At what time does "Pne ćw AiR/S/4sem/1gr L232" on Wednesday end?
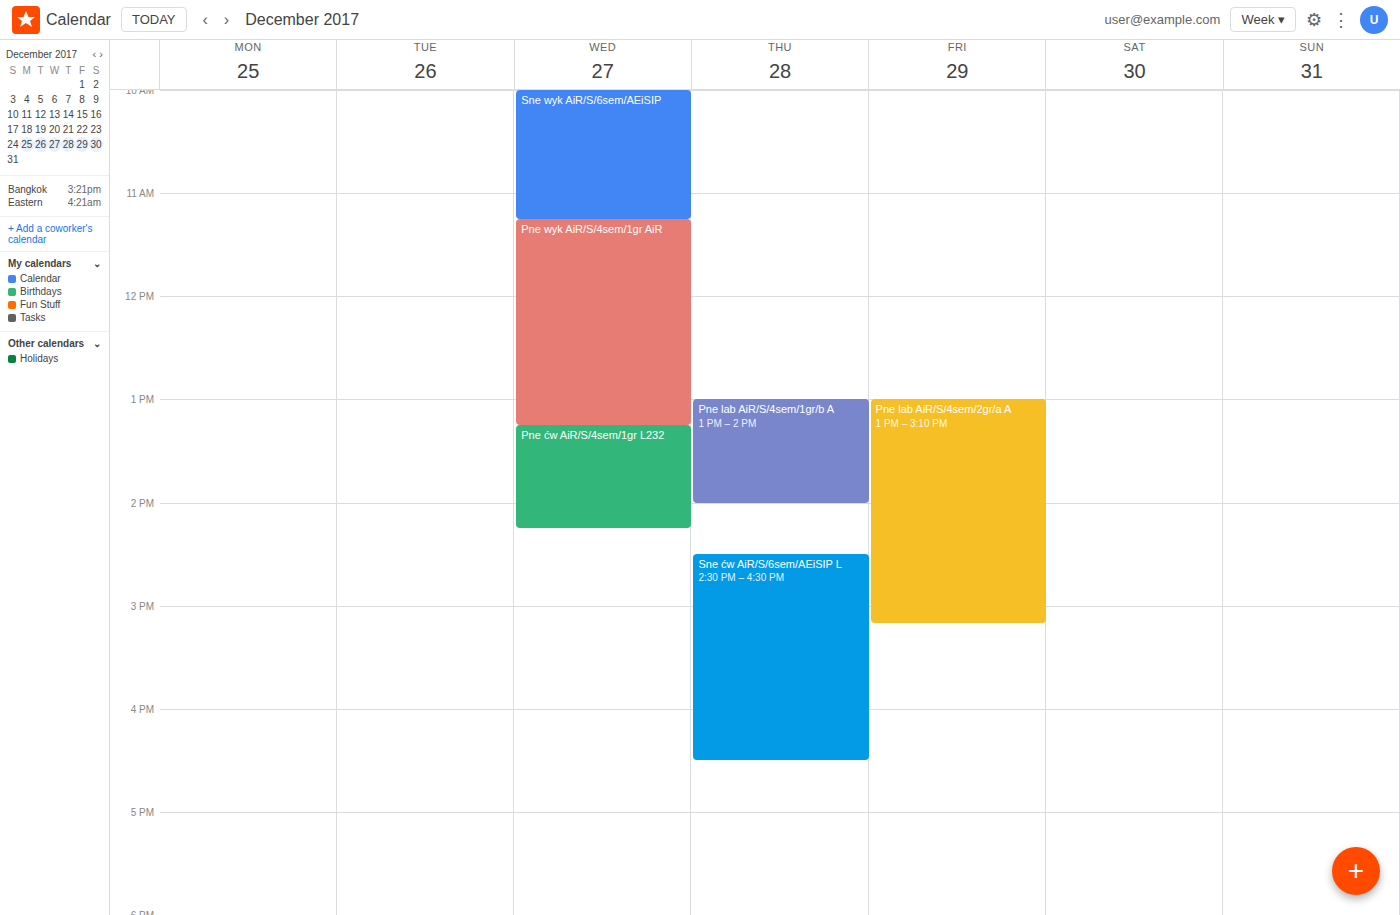
14:15